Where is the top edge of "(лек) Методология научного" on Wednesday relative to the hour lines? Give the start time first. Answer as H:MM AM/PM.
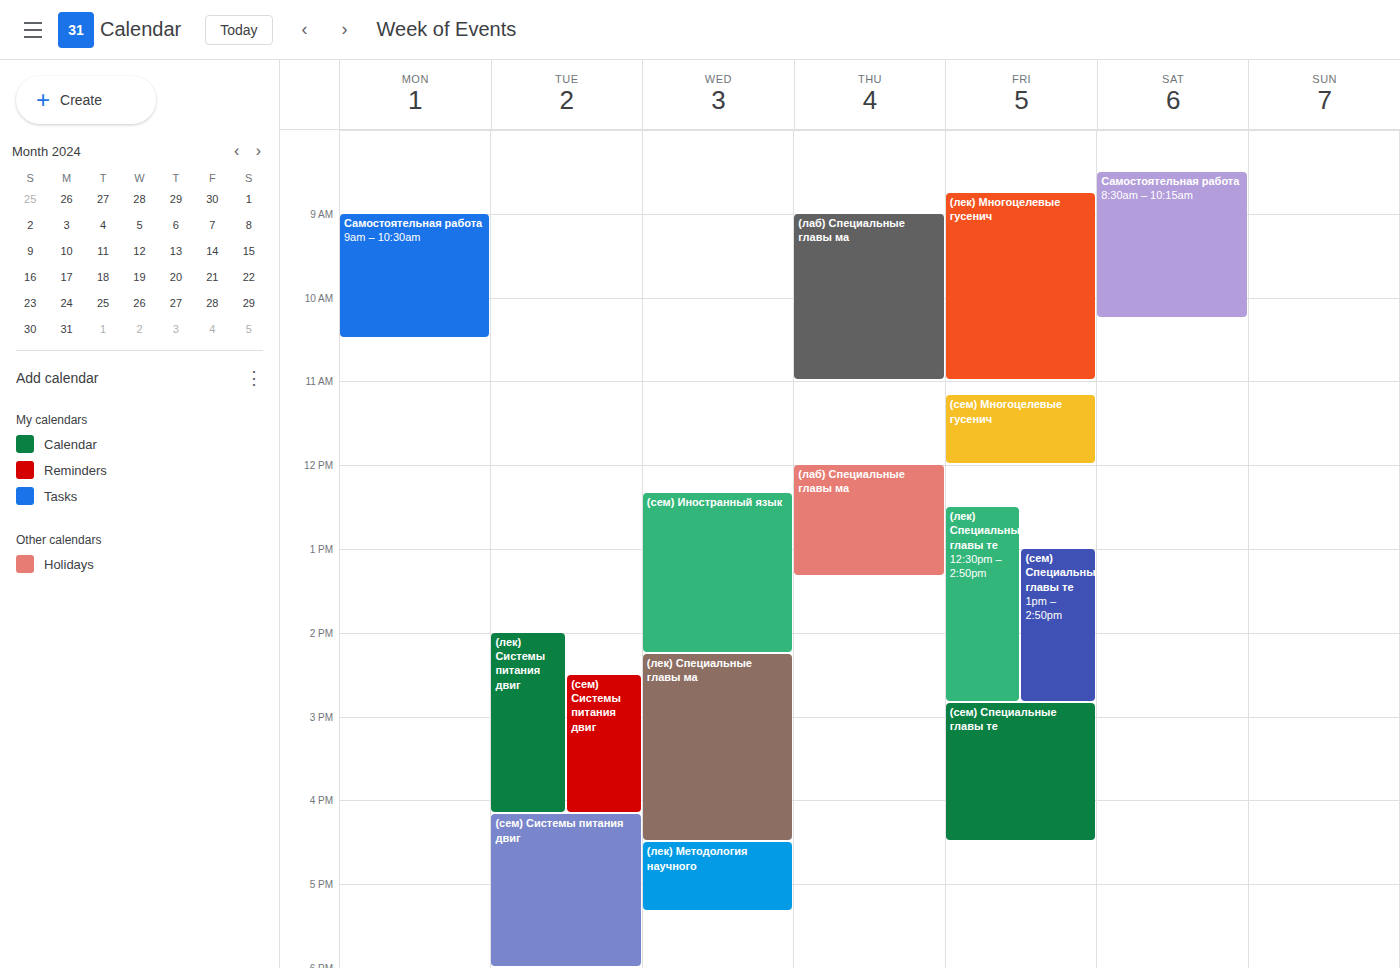
4:30 PM -- halfway between the 4 PM and 5 PM lines.